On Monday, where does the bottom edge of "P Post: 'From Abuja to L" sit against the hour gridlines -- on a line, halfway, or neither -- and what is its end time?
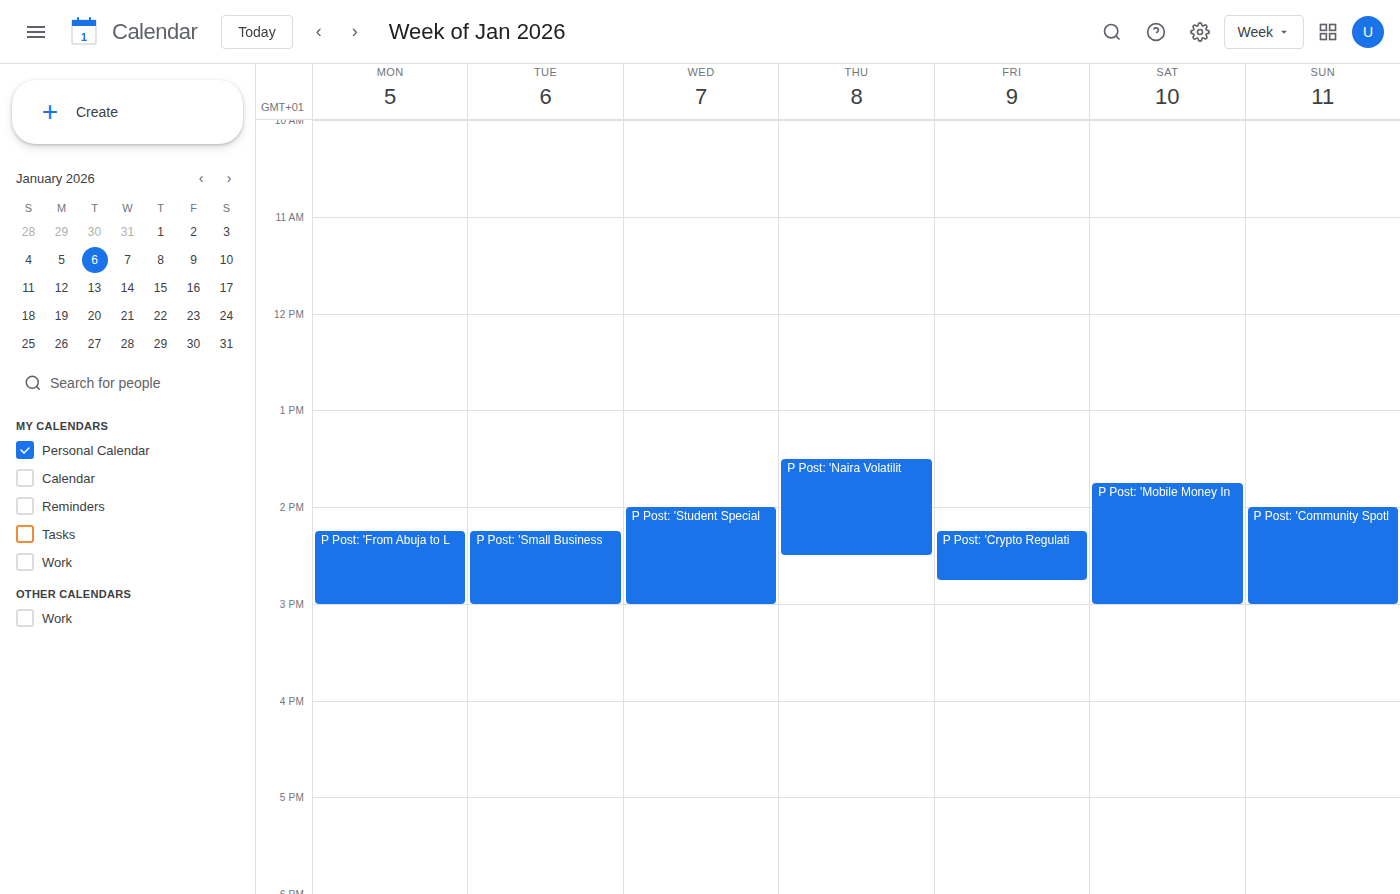
3:00 PM -- exactly on the 3 PM line.